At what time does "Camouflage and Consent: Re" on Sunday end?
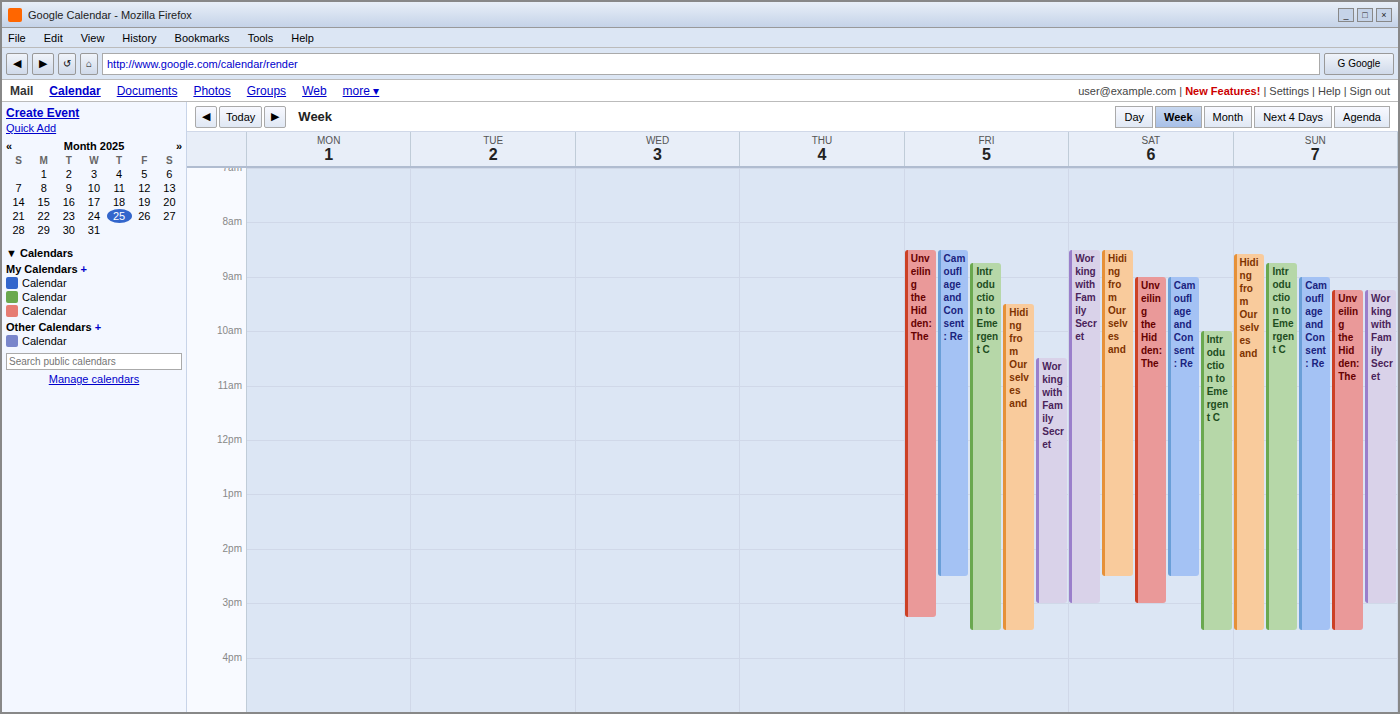
3:30 PM